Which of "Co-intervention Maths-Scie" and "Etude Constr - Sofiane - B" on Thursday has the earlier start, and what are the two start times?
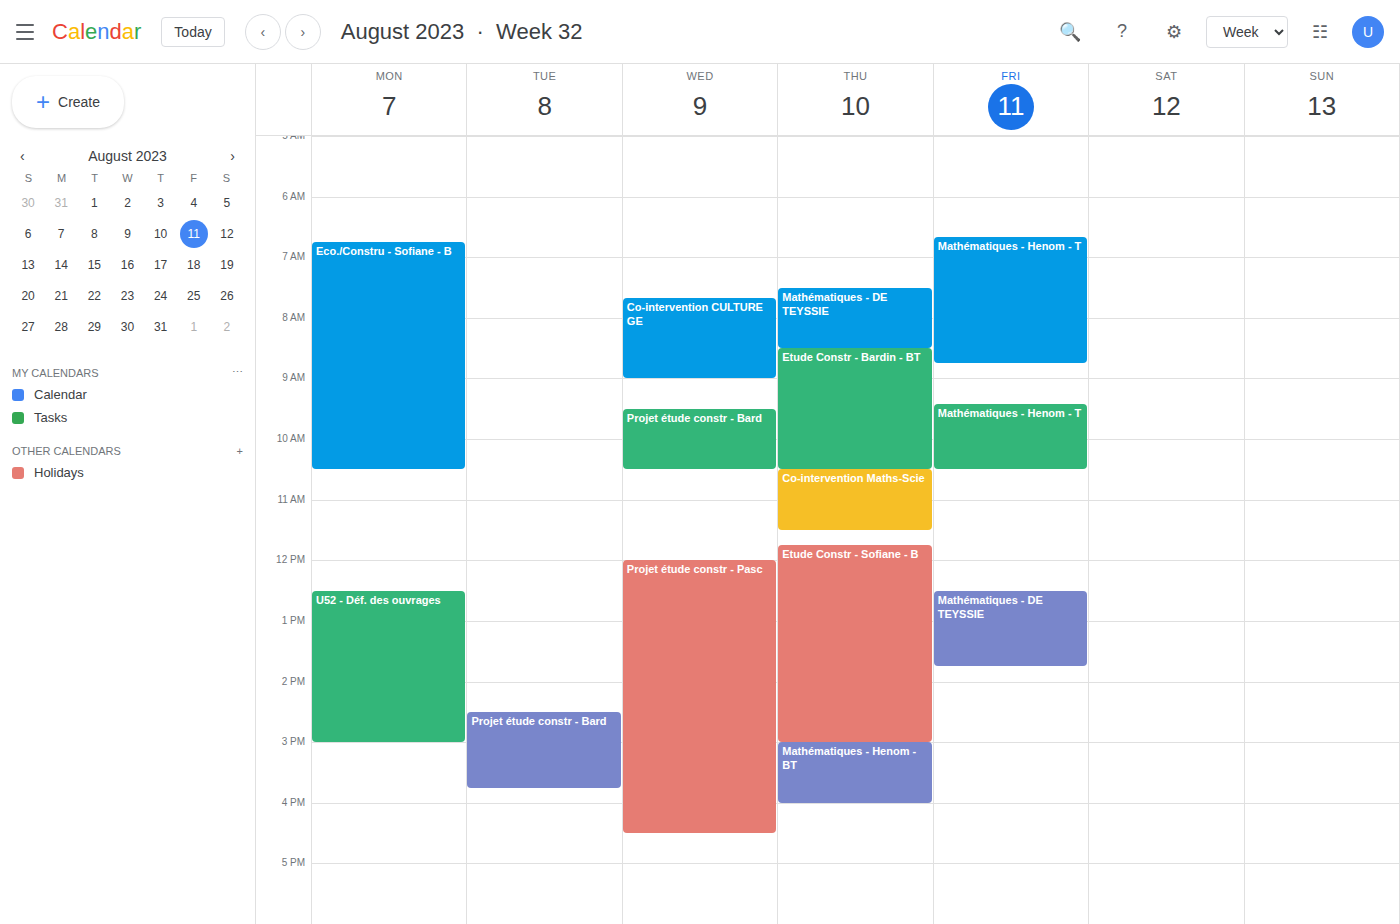
"Co-intervention Maths-Scie" 10:30 AM; "Etude Constr - Sofiane - B" 11:45 AM.